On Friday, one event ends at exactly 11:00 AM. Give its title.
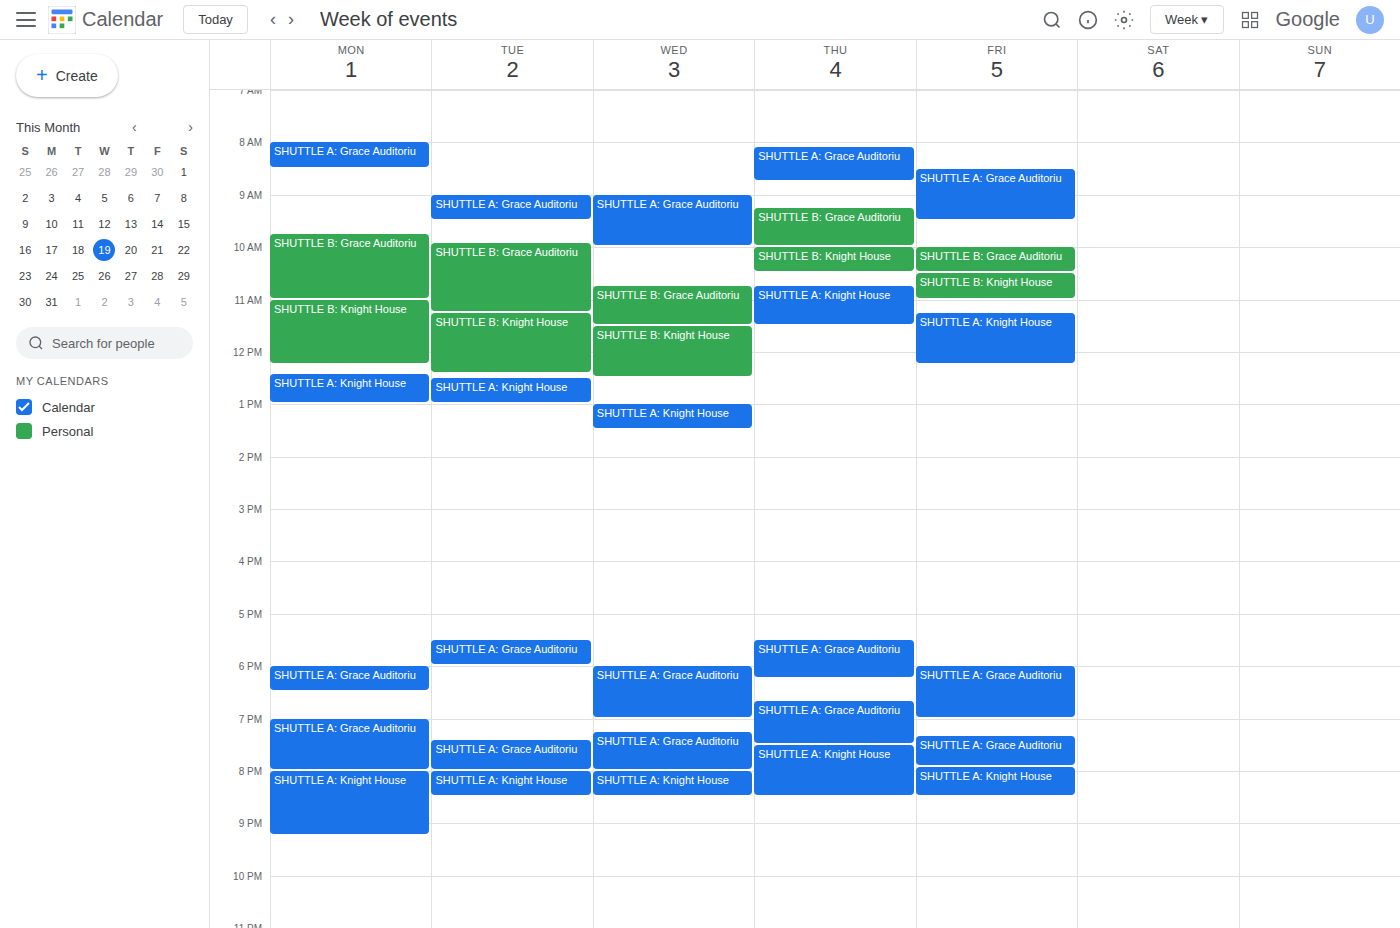
"SHUTTLE B: Knight House"